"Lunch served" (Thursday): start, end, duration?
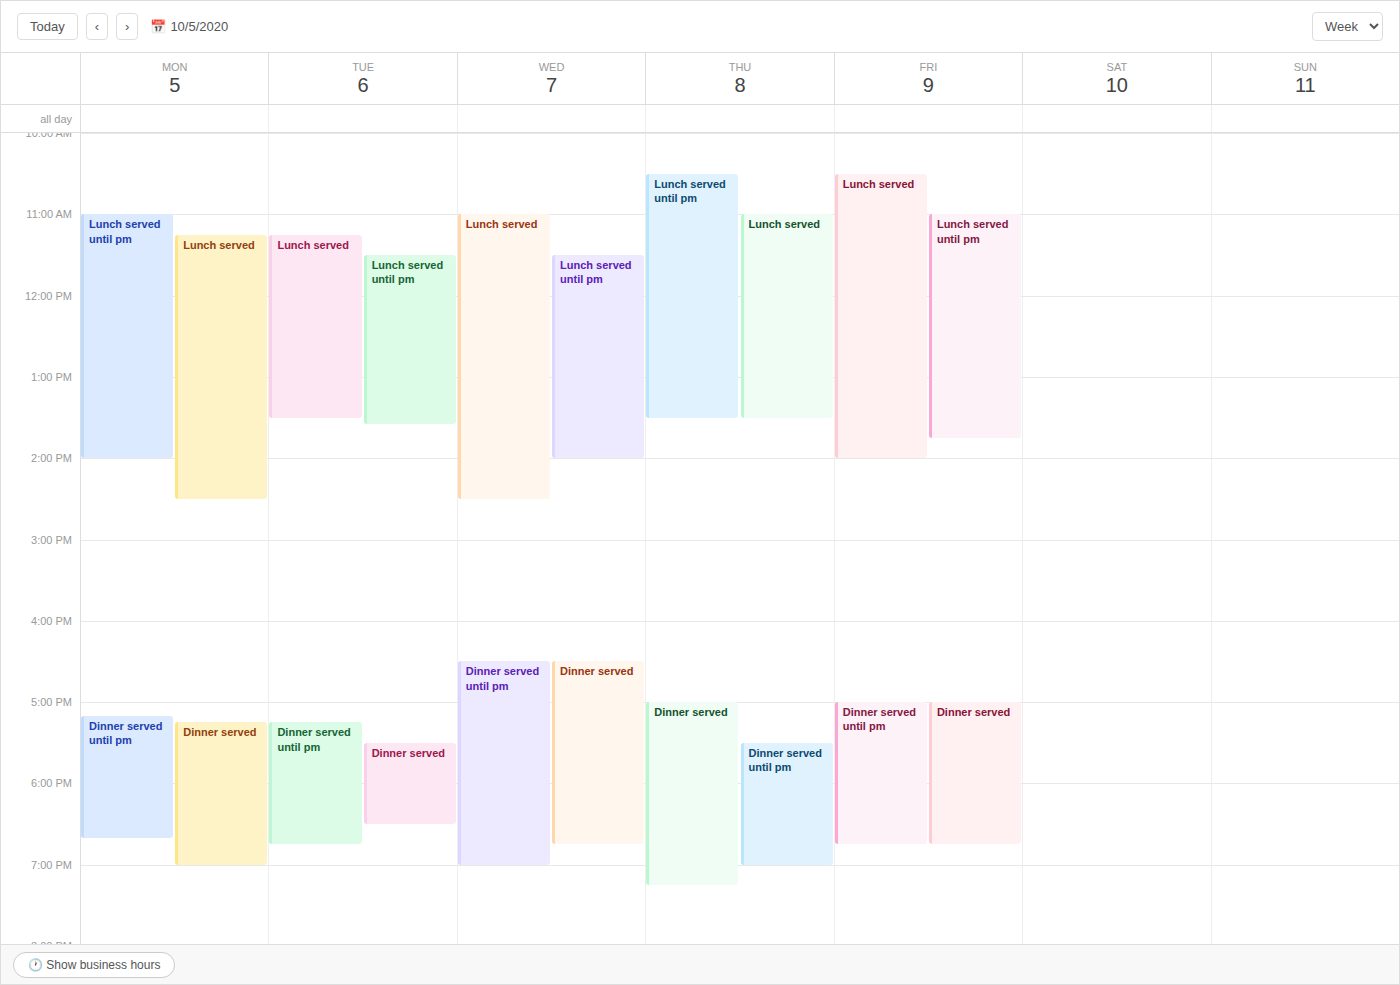
11:00 AM to 1:30 PM, 2 hours 30 minutes